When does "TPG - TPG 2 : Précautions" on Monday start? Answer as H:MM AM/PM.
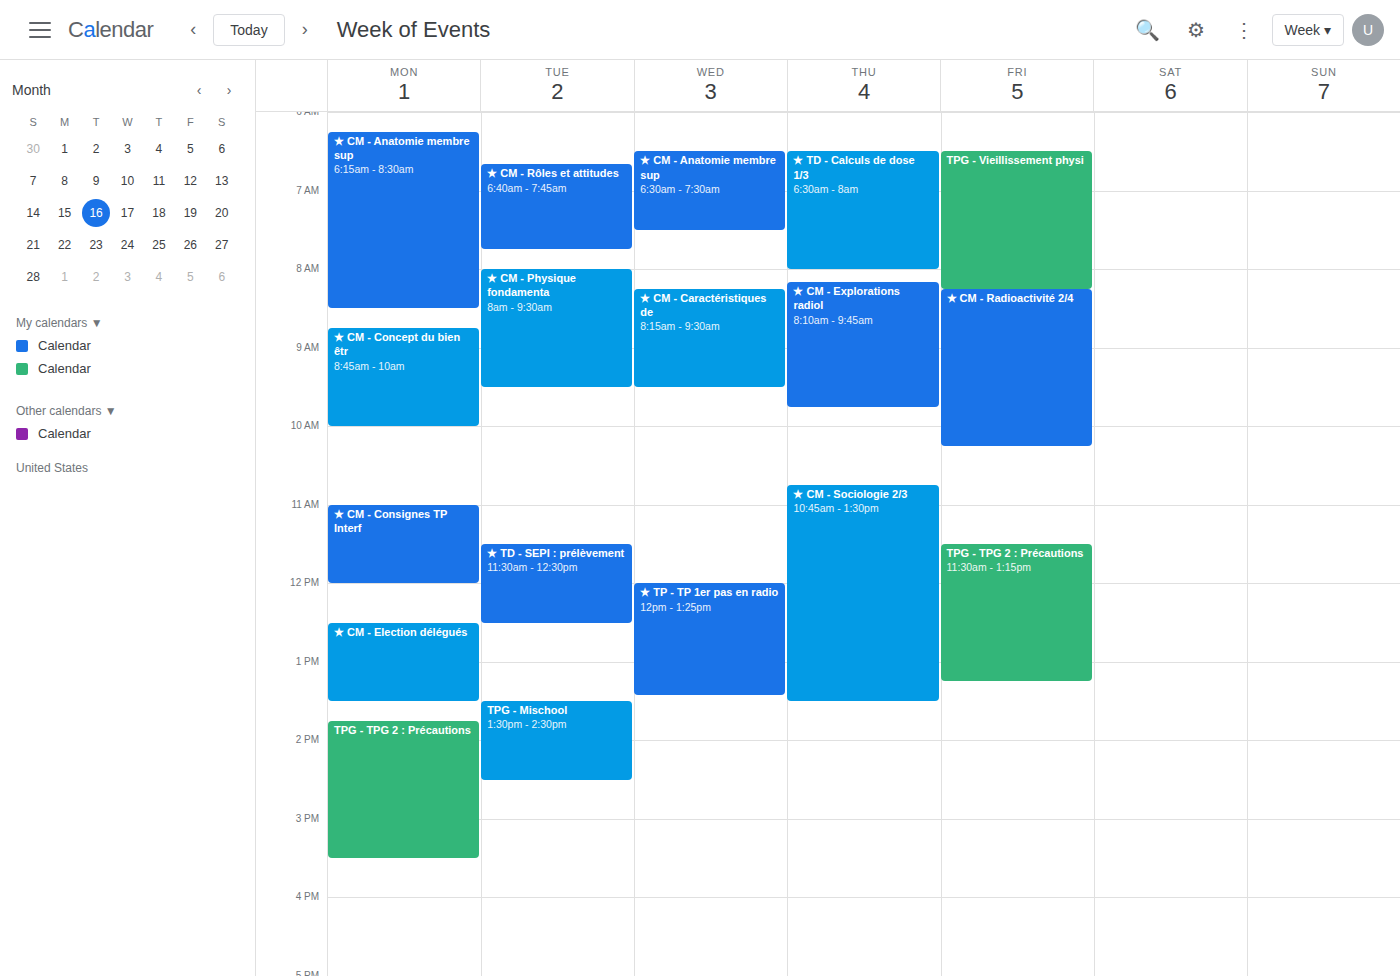
1:45 PM